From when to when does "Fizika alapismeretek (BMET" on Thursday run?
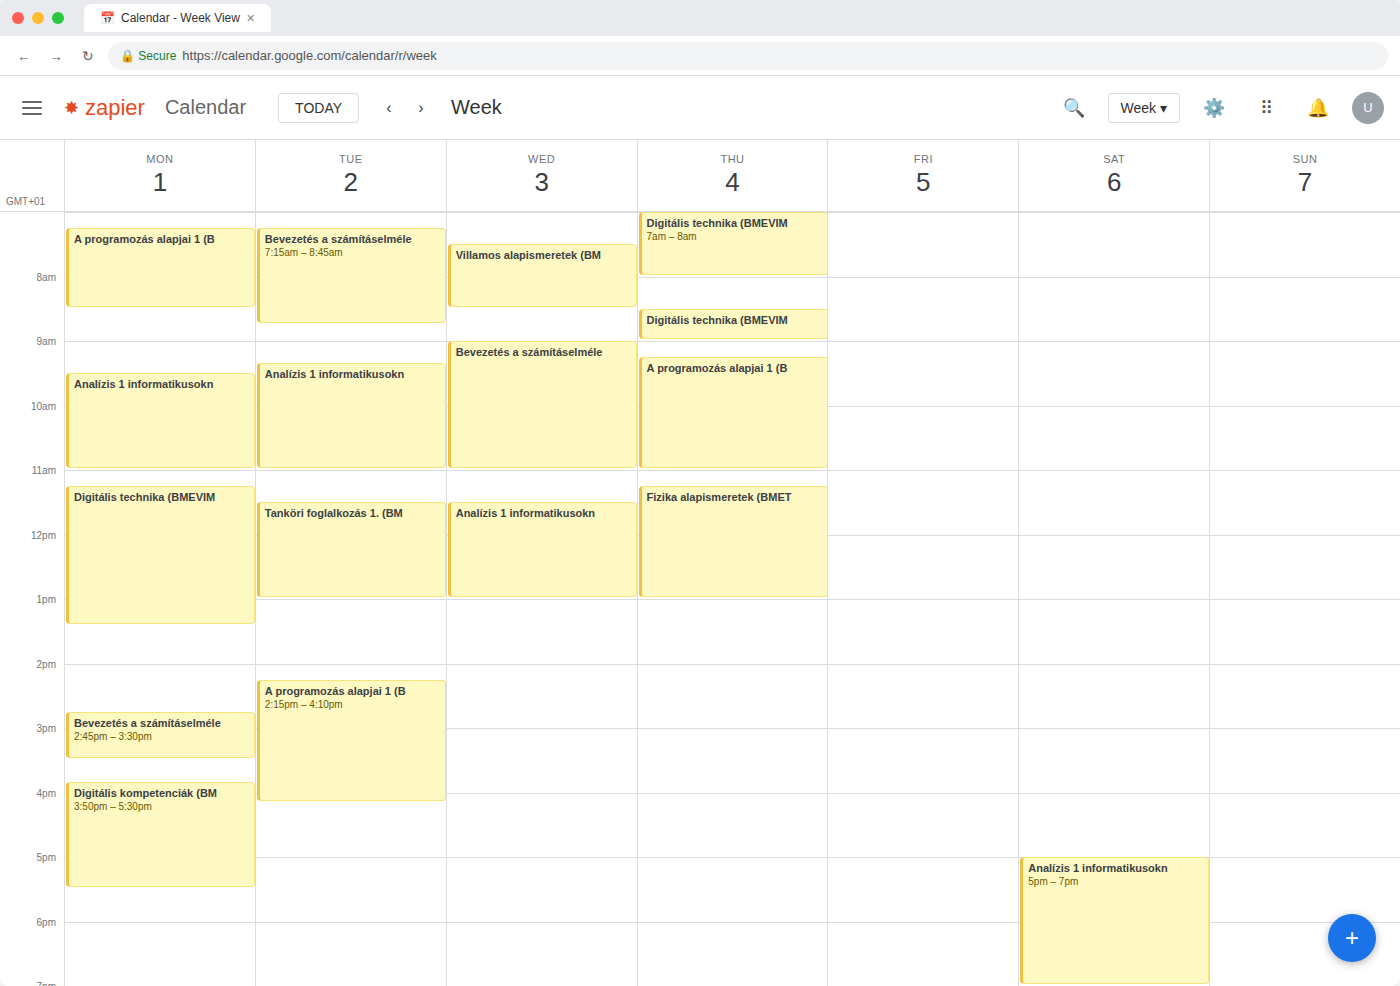
11:15 AM to 1:00 PM